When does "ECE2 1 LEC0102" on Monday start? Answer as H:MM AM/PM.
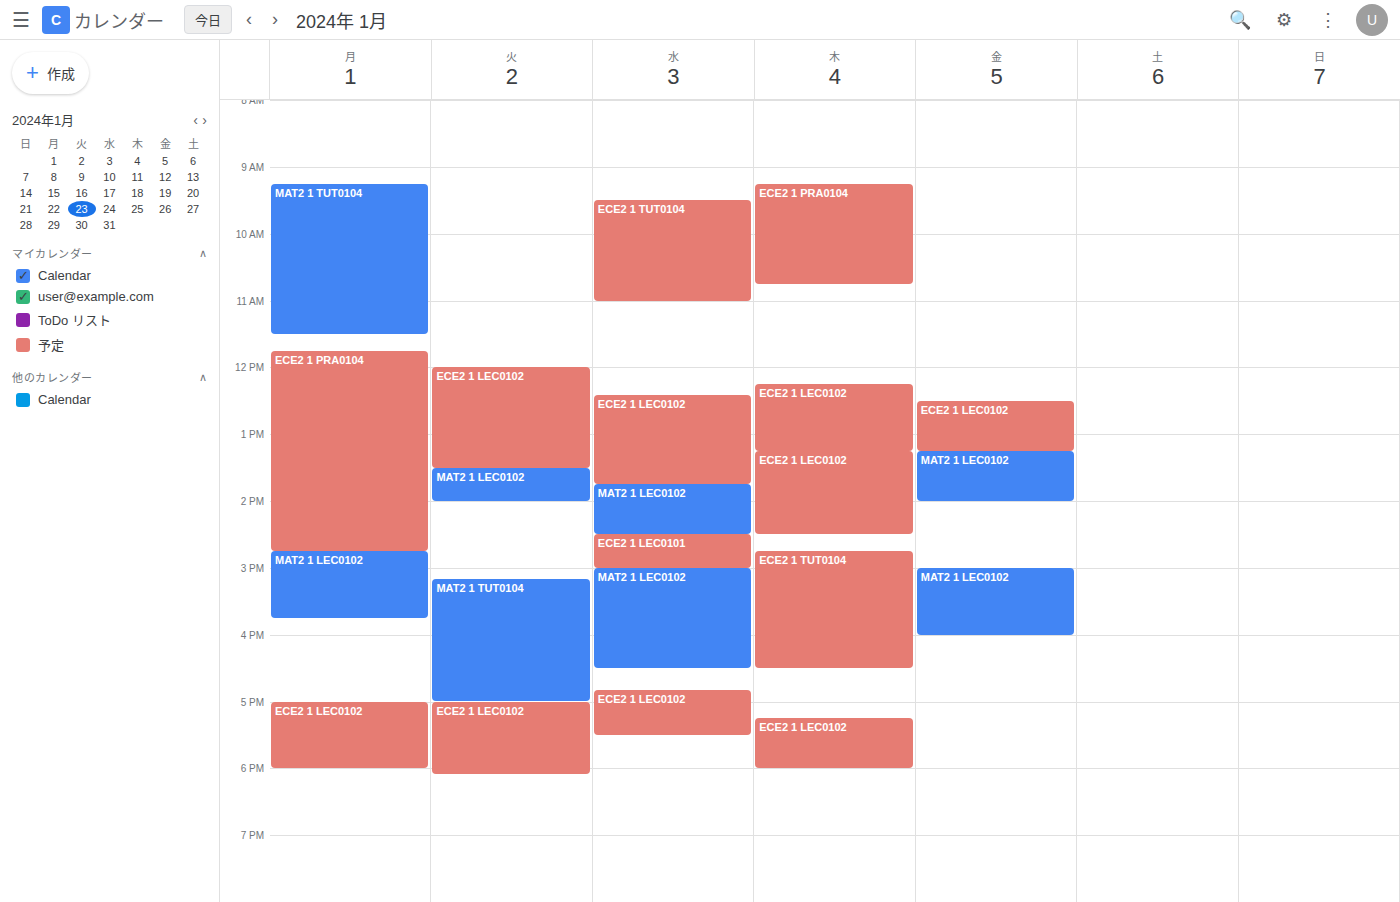
5:00 PM